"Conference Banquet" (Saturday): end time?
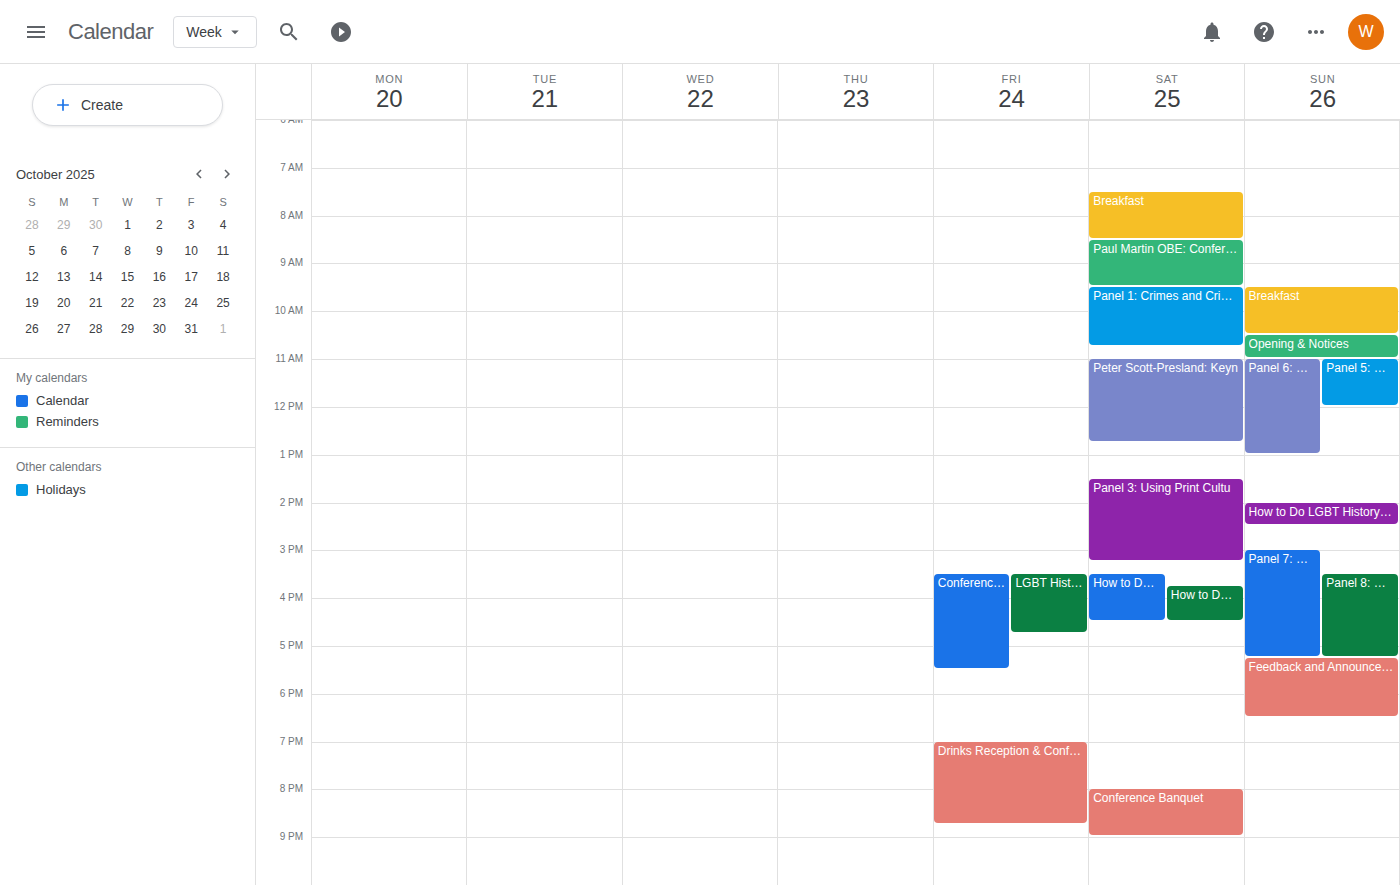
9:00 PM